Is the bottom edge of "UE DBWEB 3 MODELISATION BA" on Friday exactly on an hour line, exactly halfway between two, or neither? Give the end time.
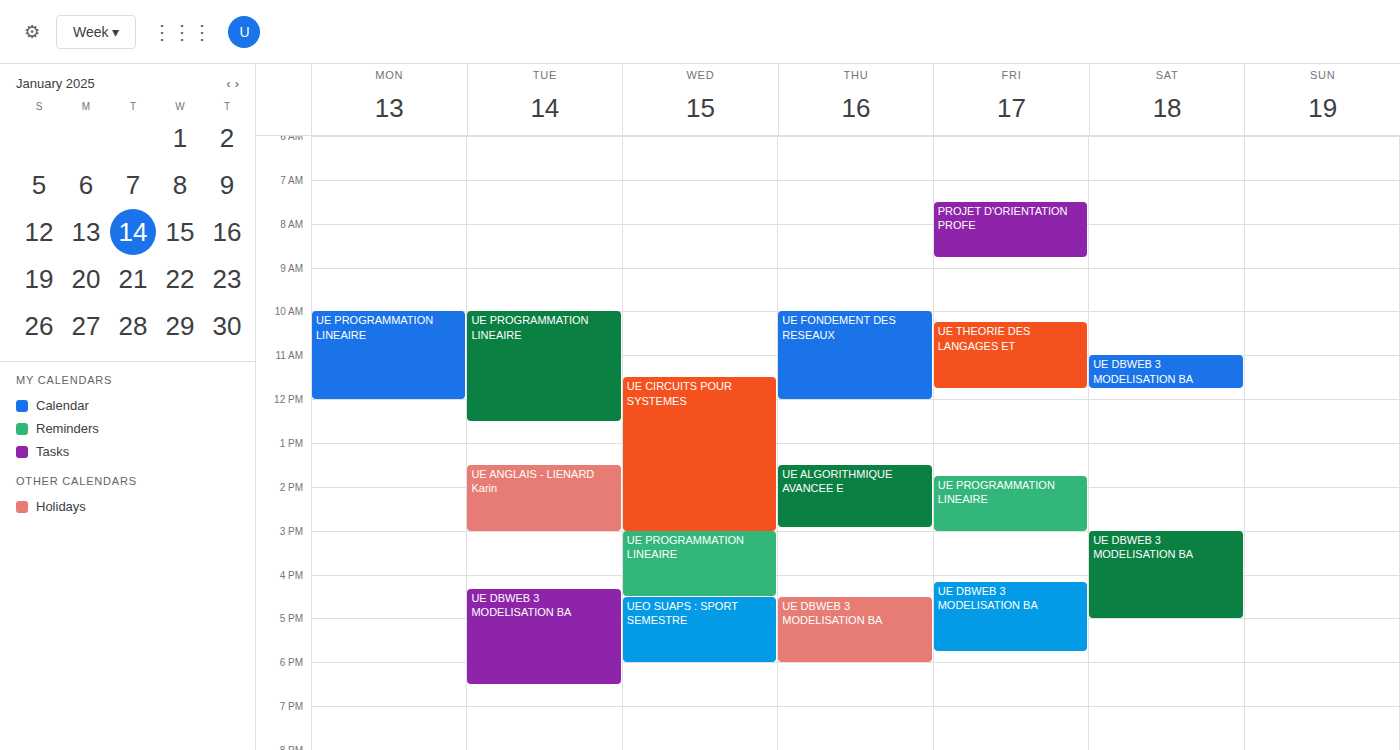
5:45 PM -- neither: three quarters of the way from the 5 PM line to the 6 PM line.